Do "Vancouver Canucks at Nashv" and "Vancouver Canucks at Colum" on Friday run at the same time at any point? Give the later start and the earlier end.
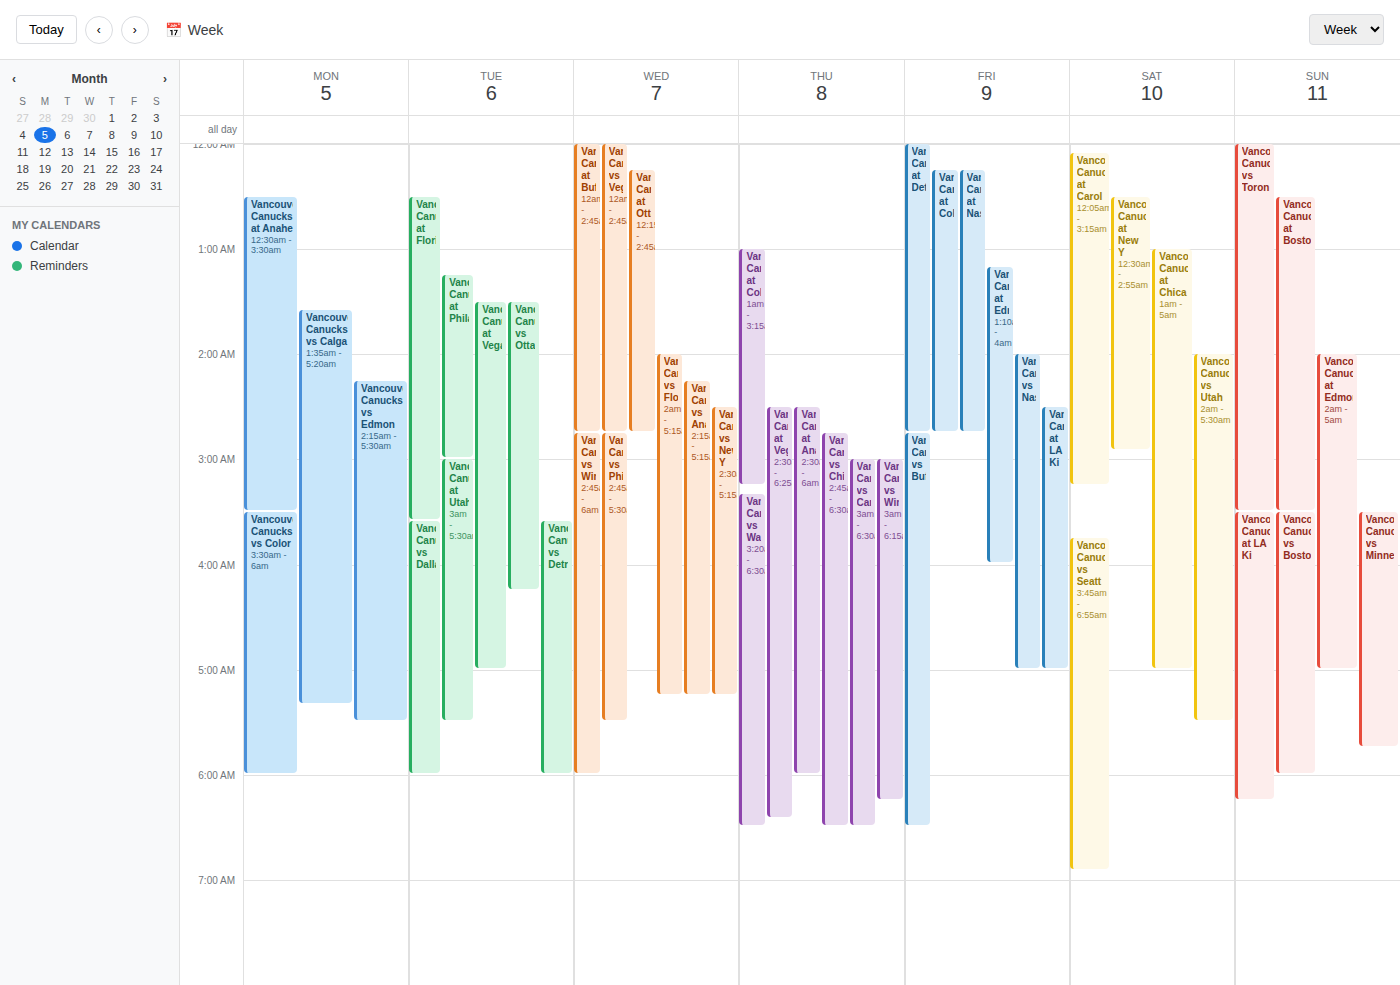
"Vancouver Canucks at Colum" runs 00:15 to 02:45, inside "Vancouver Canucks at Nashv" -- they overlap.